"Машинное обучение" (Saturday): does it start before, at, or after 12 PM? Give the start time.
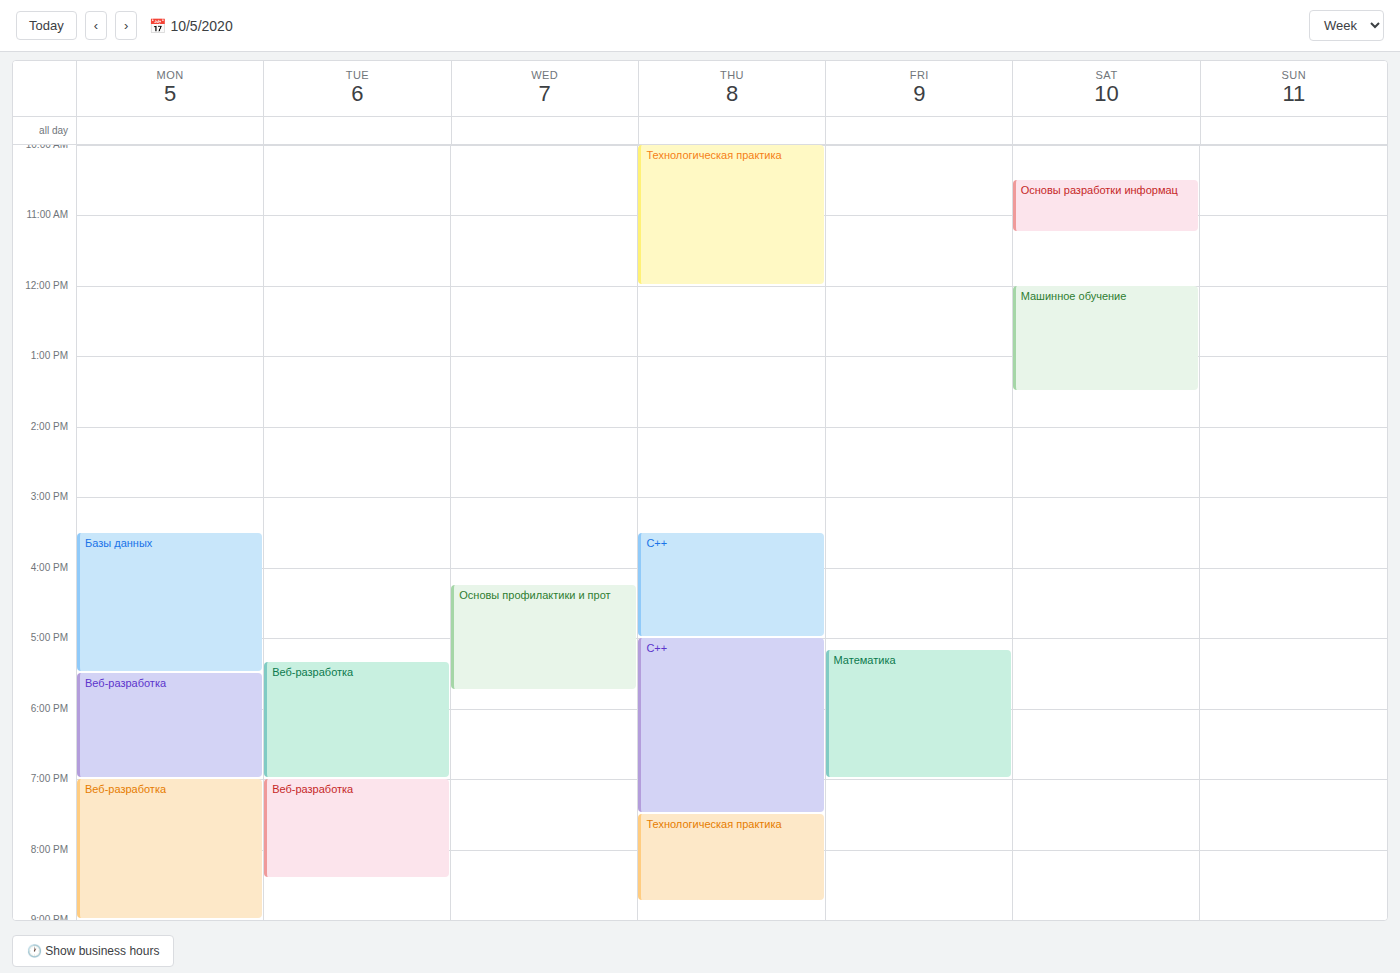
12:00 PM -- exactly at 12 PM, on the 12 PM line.